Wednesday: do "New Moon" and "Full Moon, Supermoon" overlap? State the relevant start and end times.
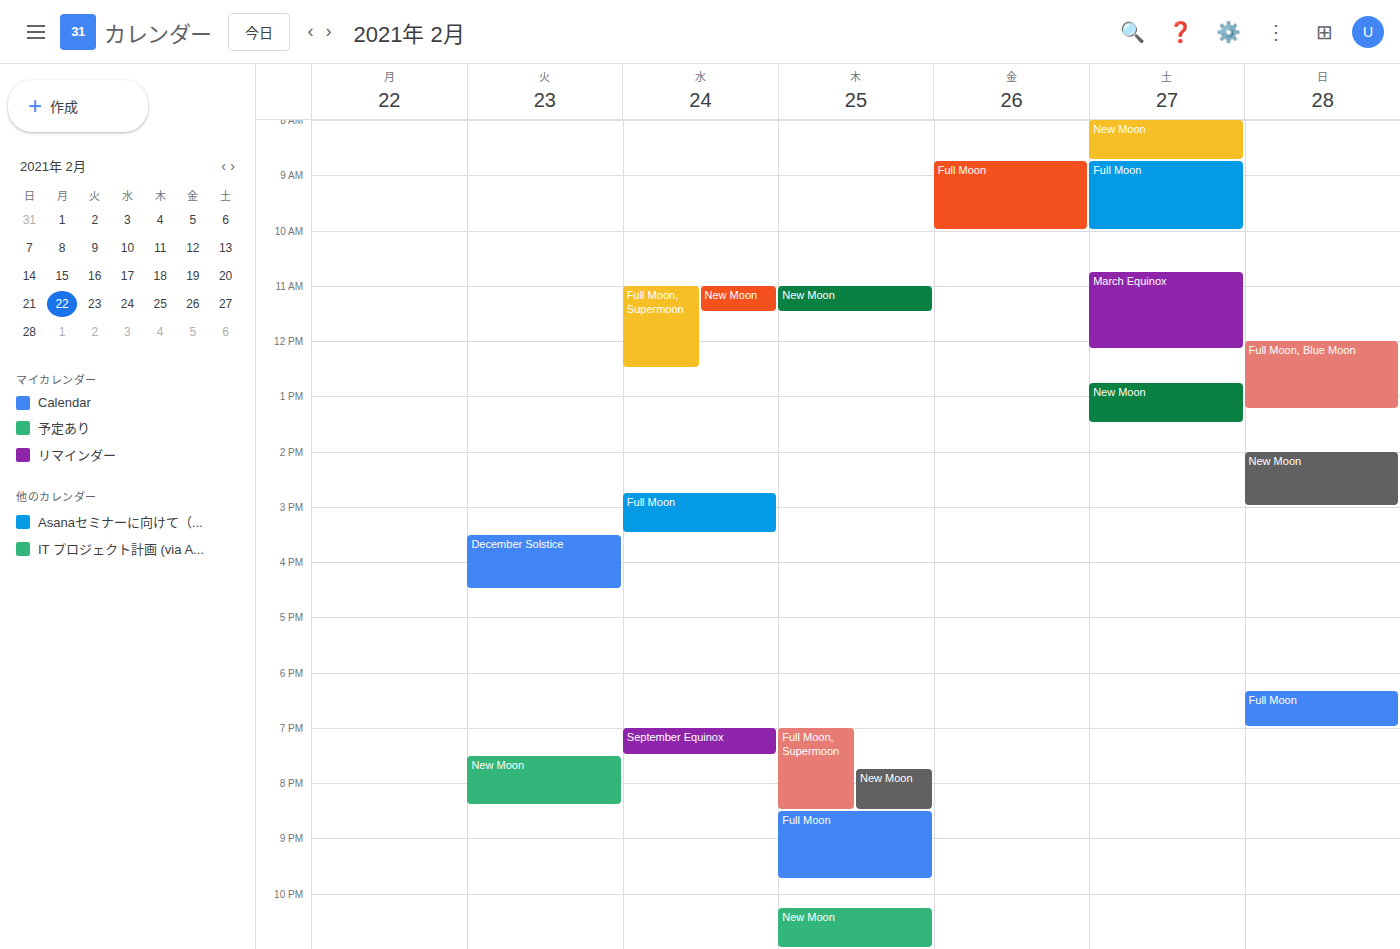
"New Moon" runs 11:00 AM to 11:30 AM, inside "Full Moon, Supermoon" -- they overlap.